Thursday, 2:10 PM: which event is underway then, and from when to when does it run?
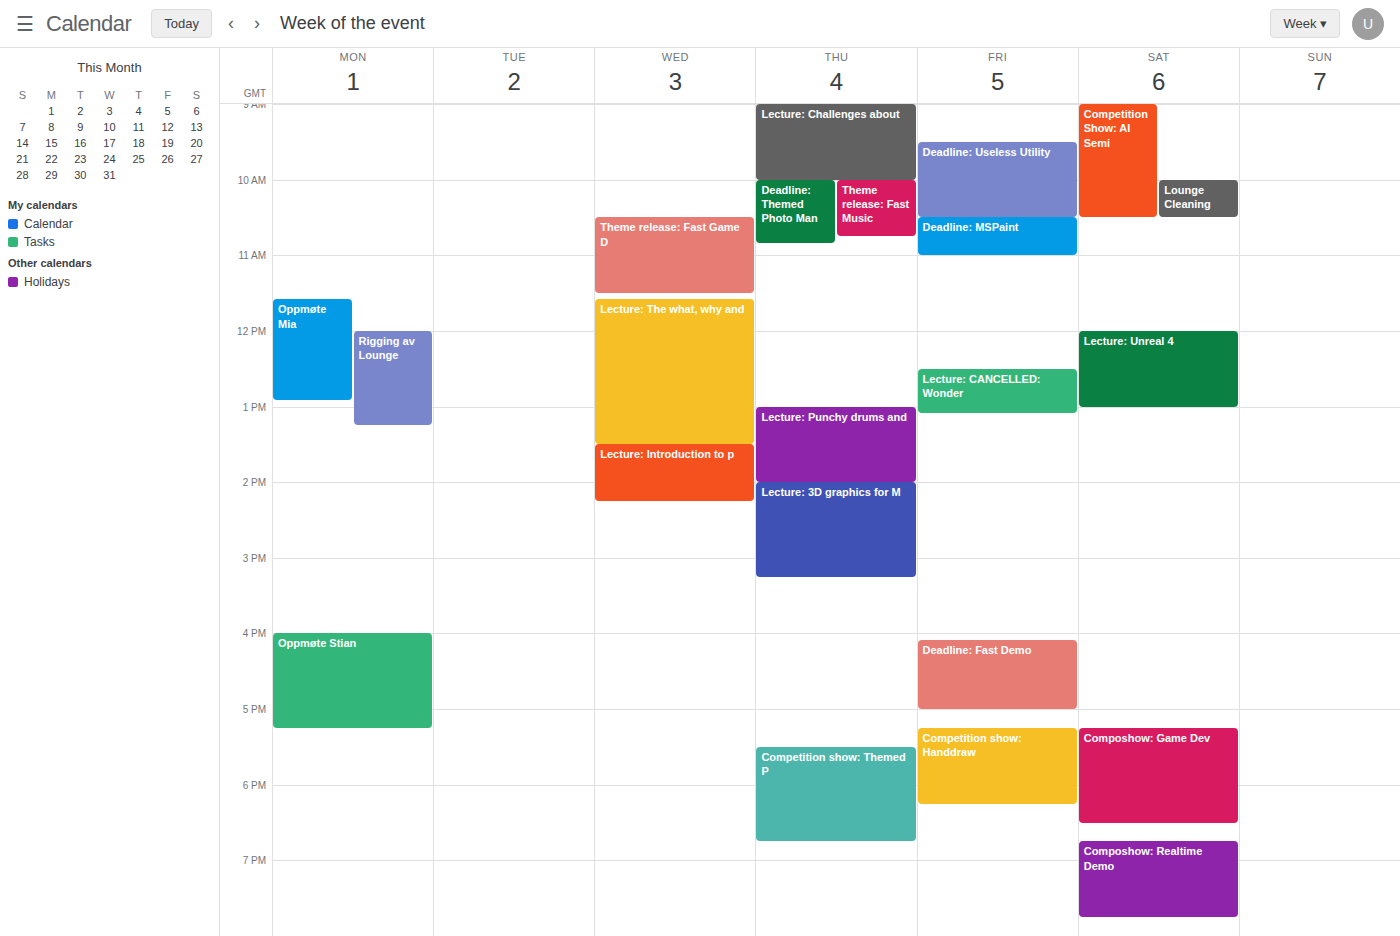
"Lecture: 3D graphics for M", 2:00 PM to 3:15 PM